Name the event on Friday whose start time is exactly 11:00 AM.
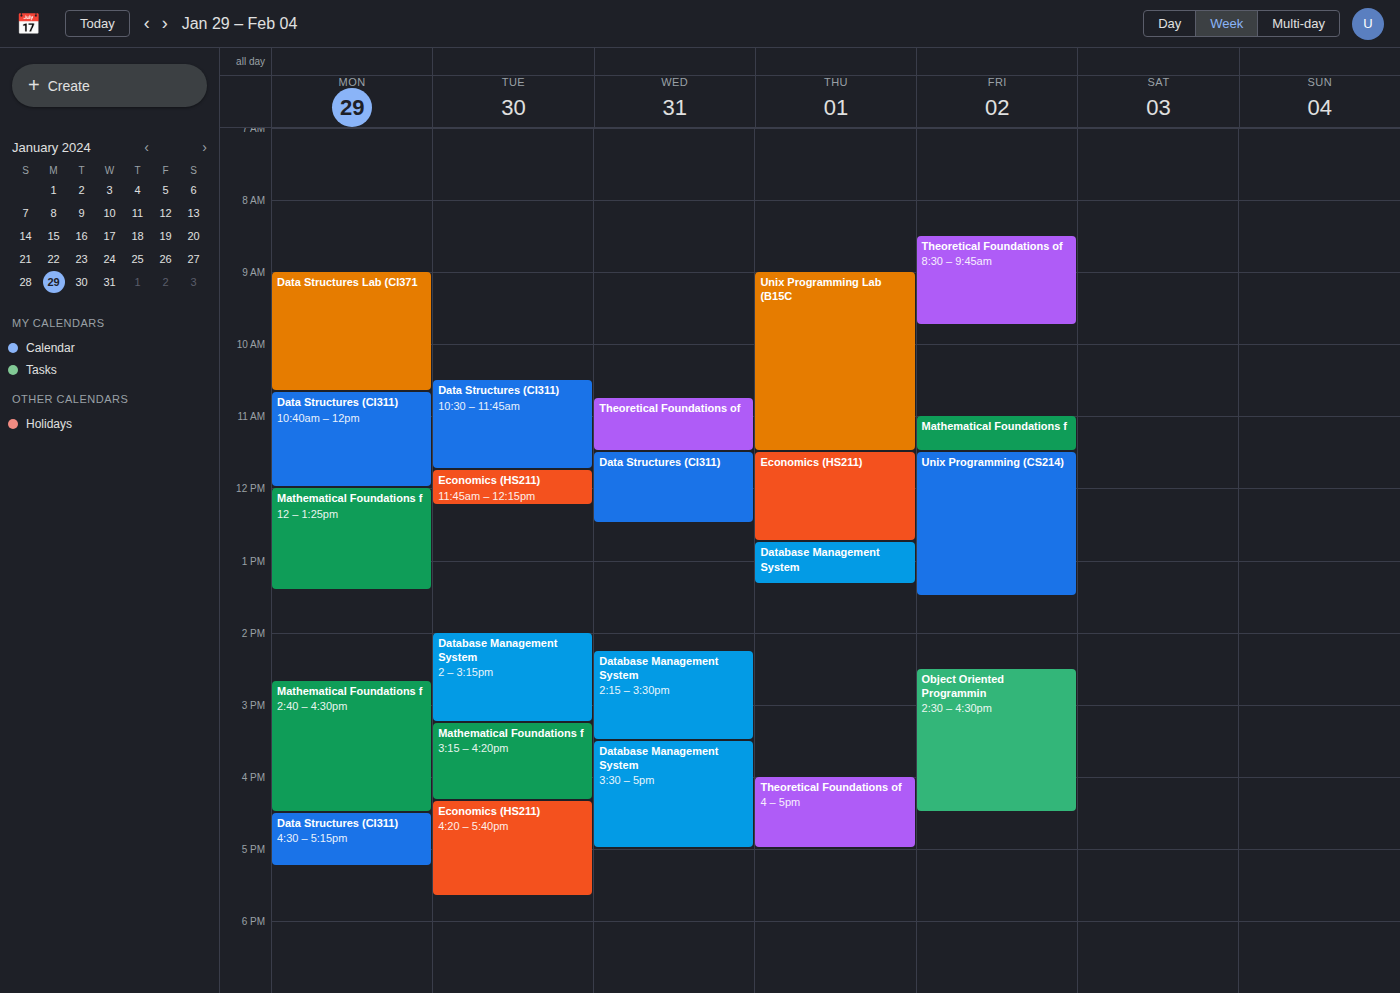
"Mathematical Foundations f"